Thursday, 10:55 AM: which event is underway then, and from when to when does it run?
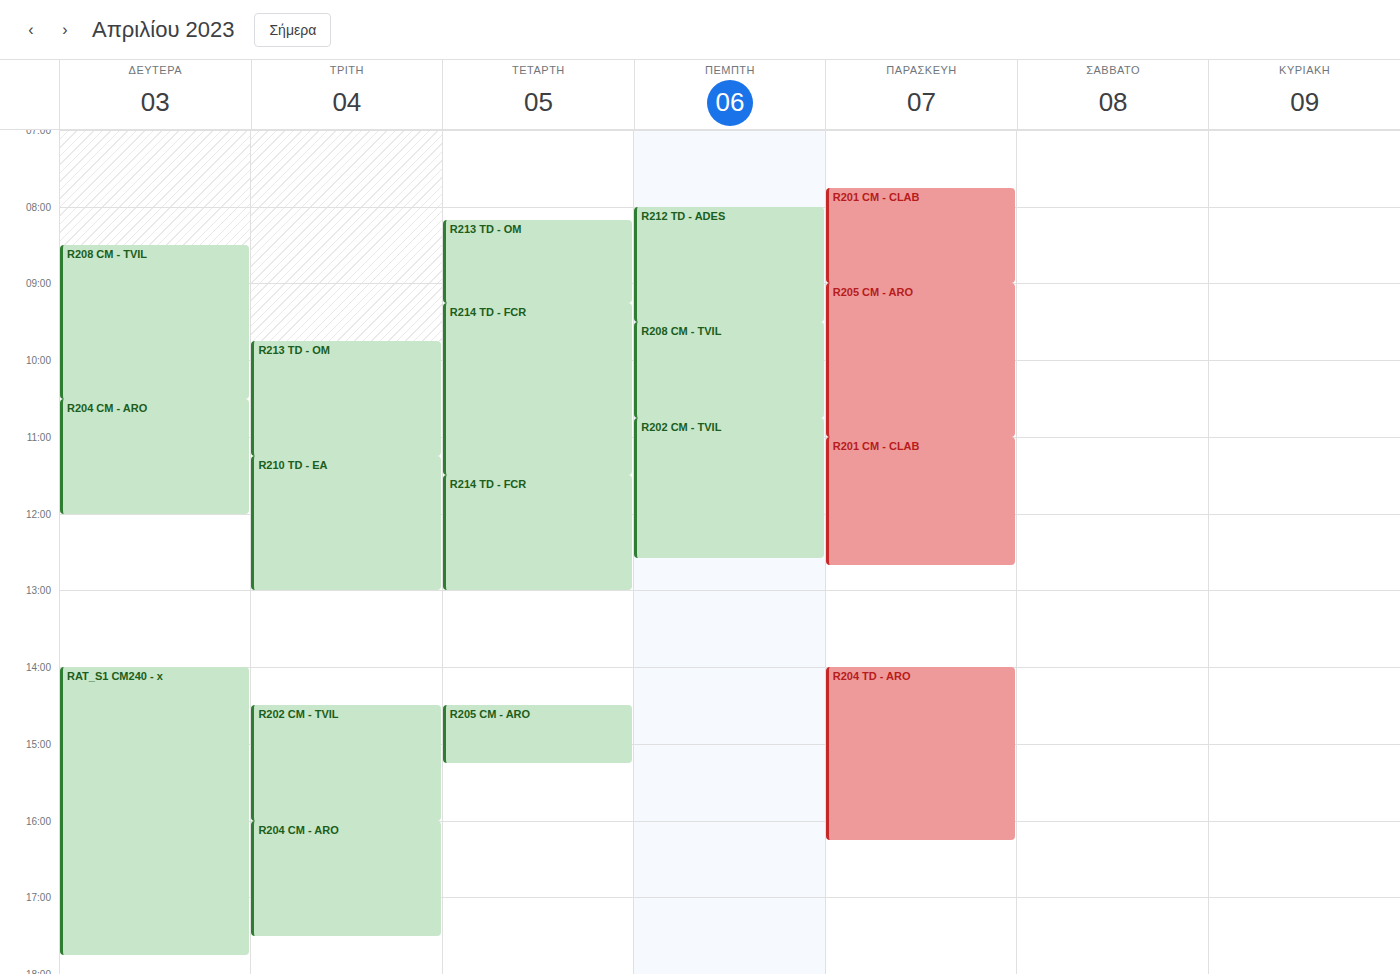
"R202 CM - TVIL", 10:45 AM to 12:35 PM